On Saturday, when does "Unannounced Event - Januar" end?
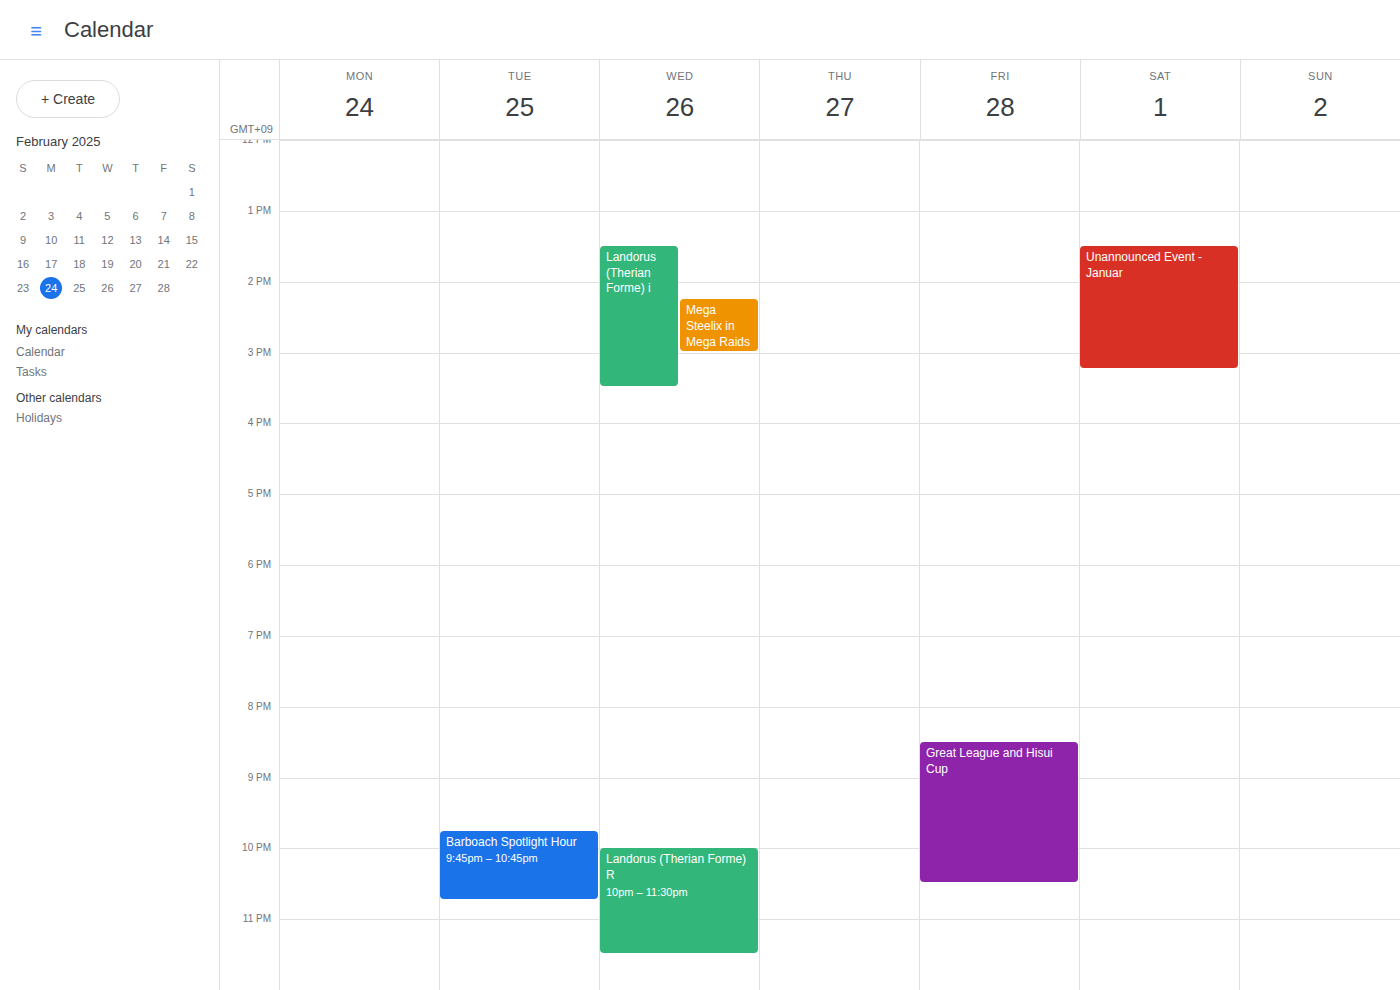
15:15